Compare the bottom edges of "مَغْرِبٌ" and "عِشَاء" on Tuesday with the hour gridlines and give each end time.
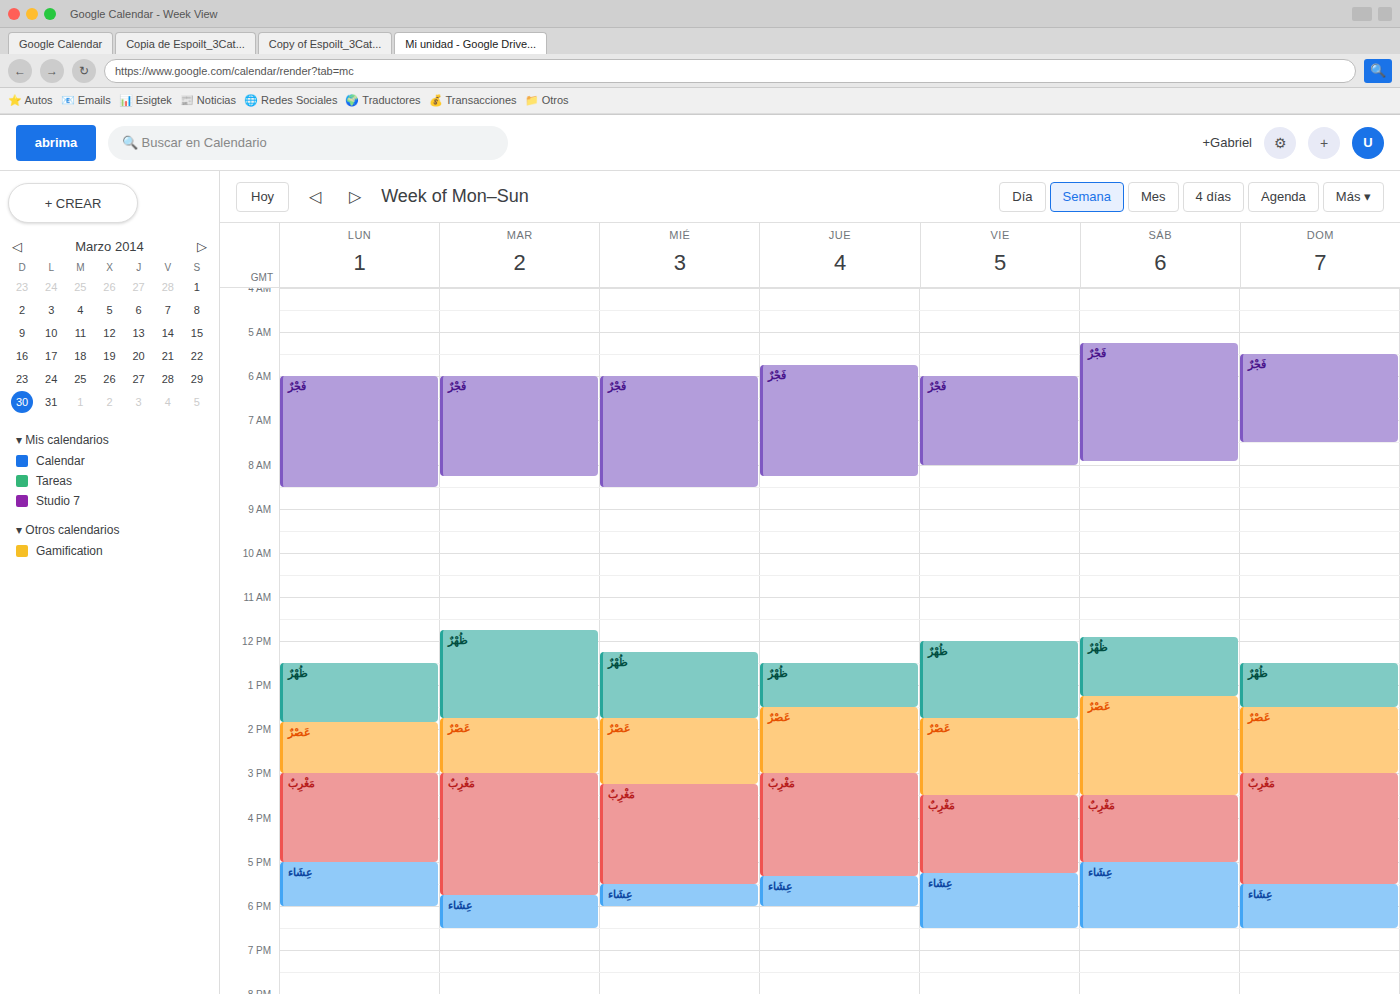
"مَغْرِبٌ": 5:45 PM, neither: three quarters of the way from the 5 PM line to the 6 PM line. "عِشَاء": 6:30 PM, halfway between the 6 PM and 7 PM lines.